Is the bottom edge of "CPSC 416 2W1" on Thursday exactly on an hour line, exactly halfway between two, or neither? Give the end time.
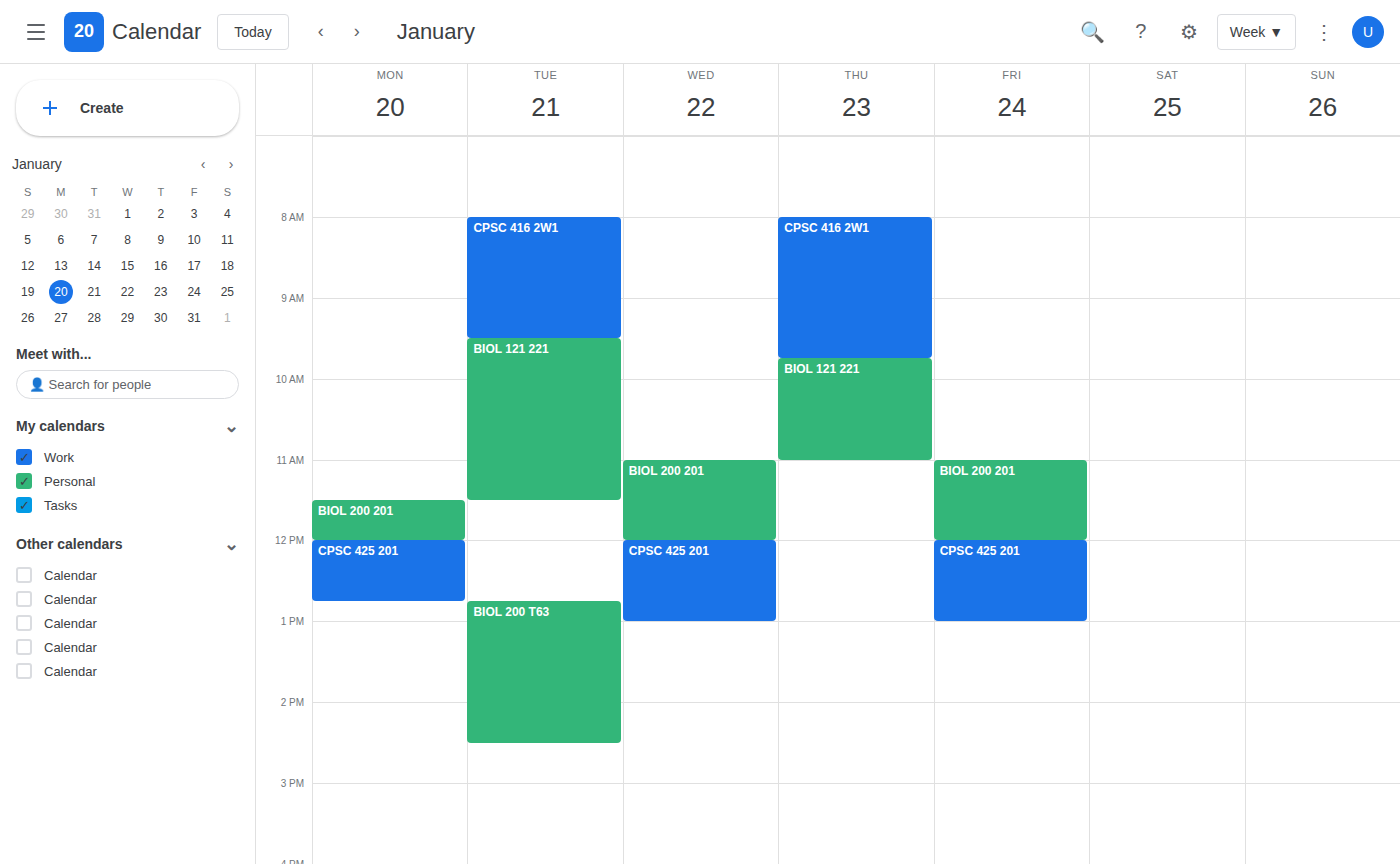
9:45 AM -- neither: three quarters of the way from the 9 AM line to the 10 AM line.